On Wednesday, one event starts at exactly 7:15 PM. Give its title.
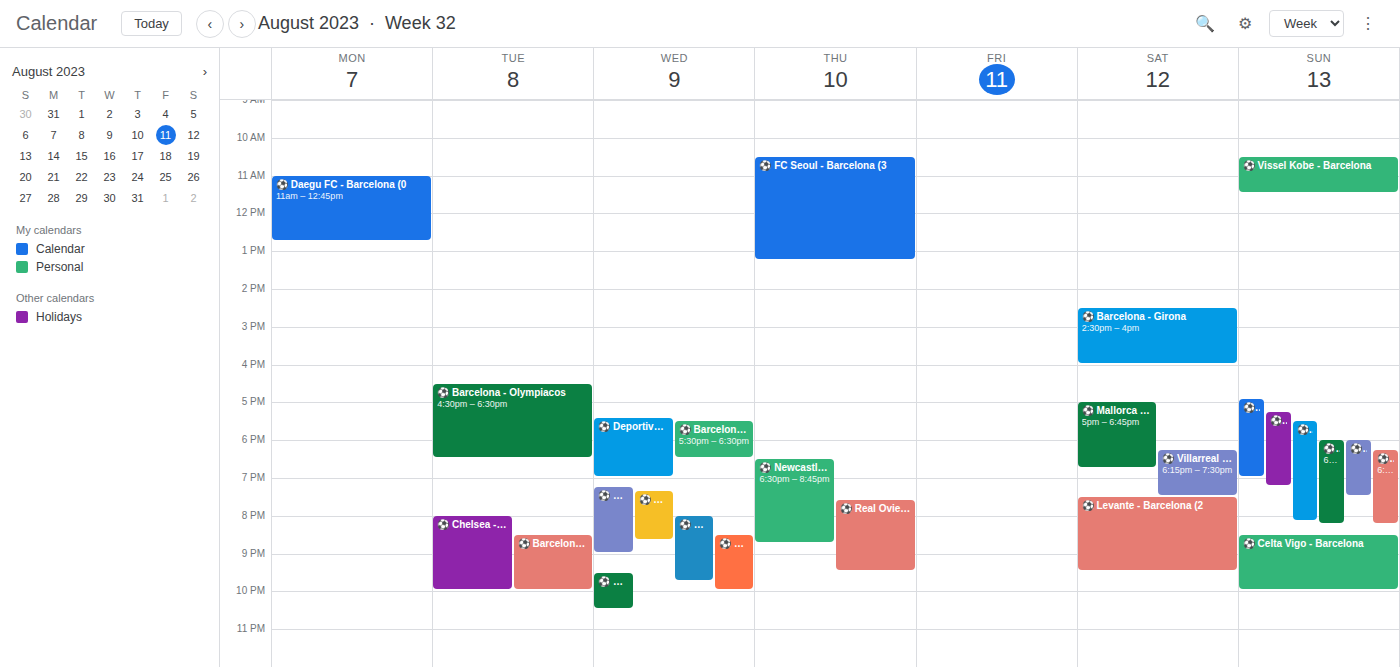
"⚽️ Barcelona - Athletic Cl"